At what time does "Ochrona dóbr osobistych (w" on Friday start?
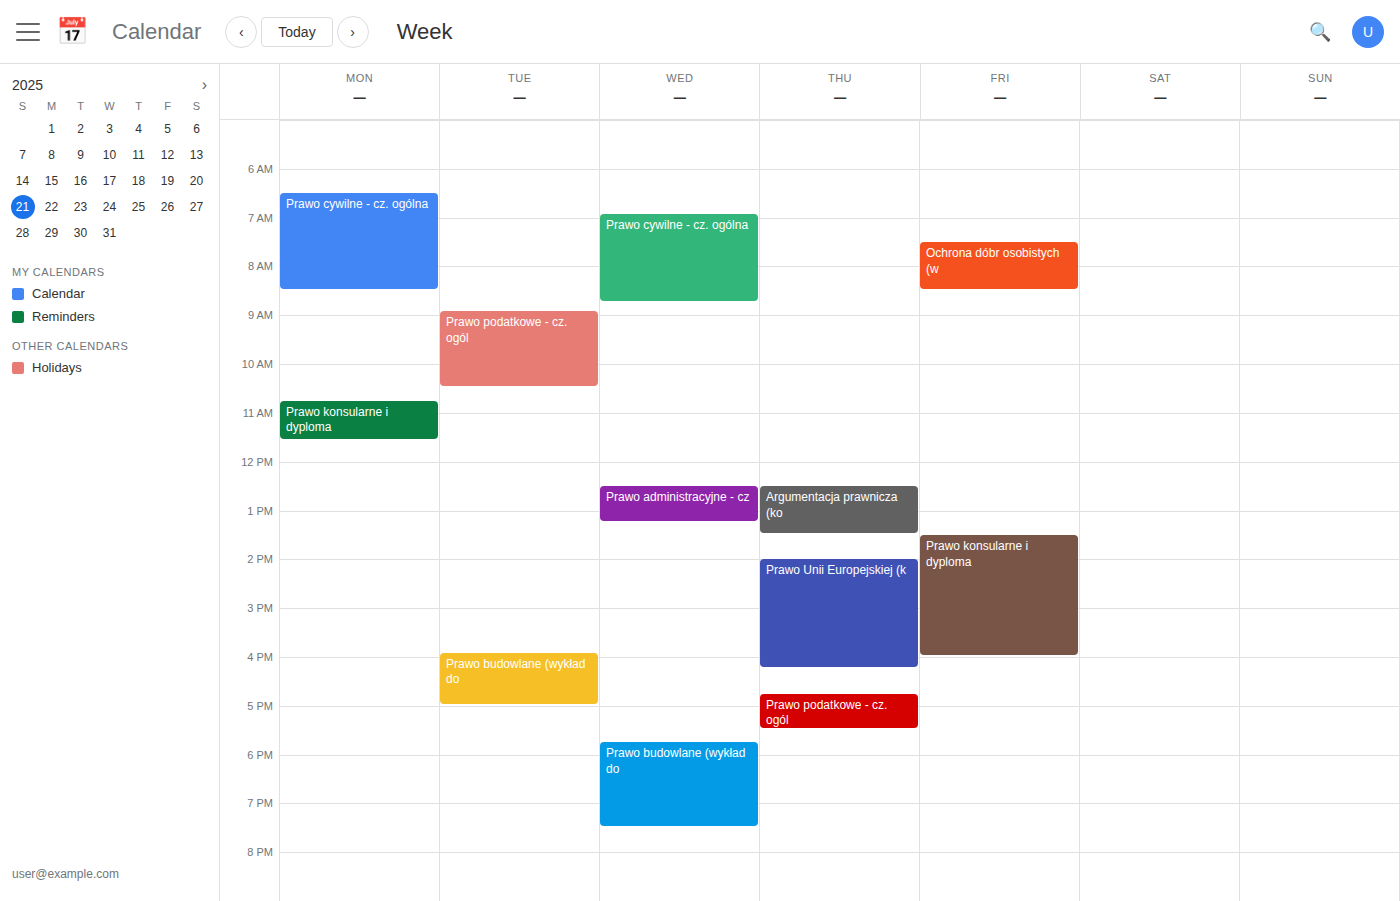
7:30 AM